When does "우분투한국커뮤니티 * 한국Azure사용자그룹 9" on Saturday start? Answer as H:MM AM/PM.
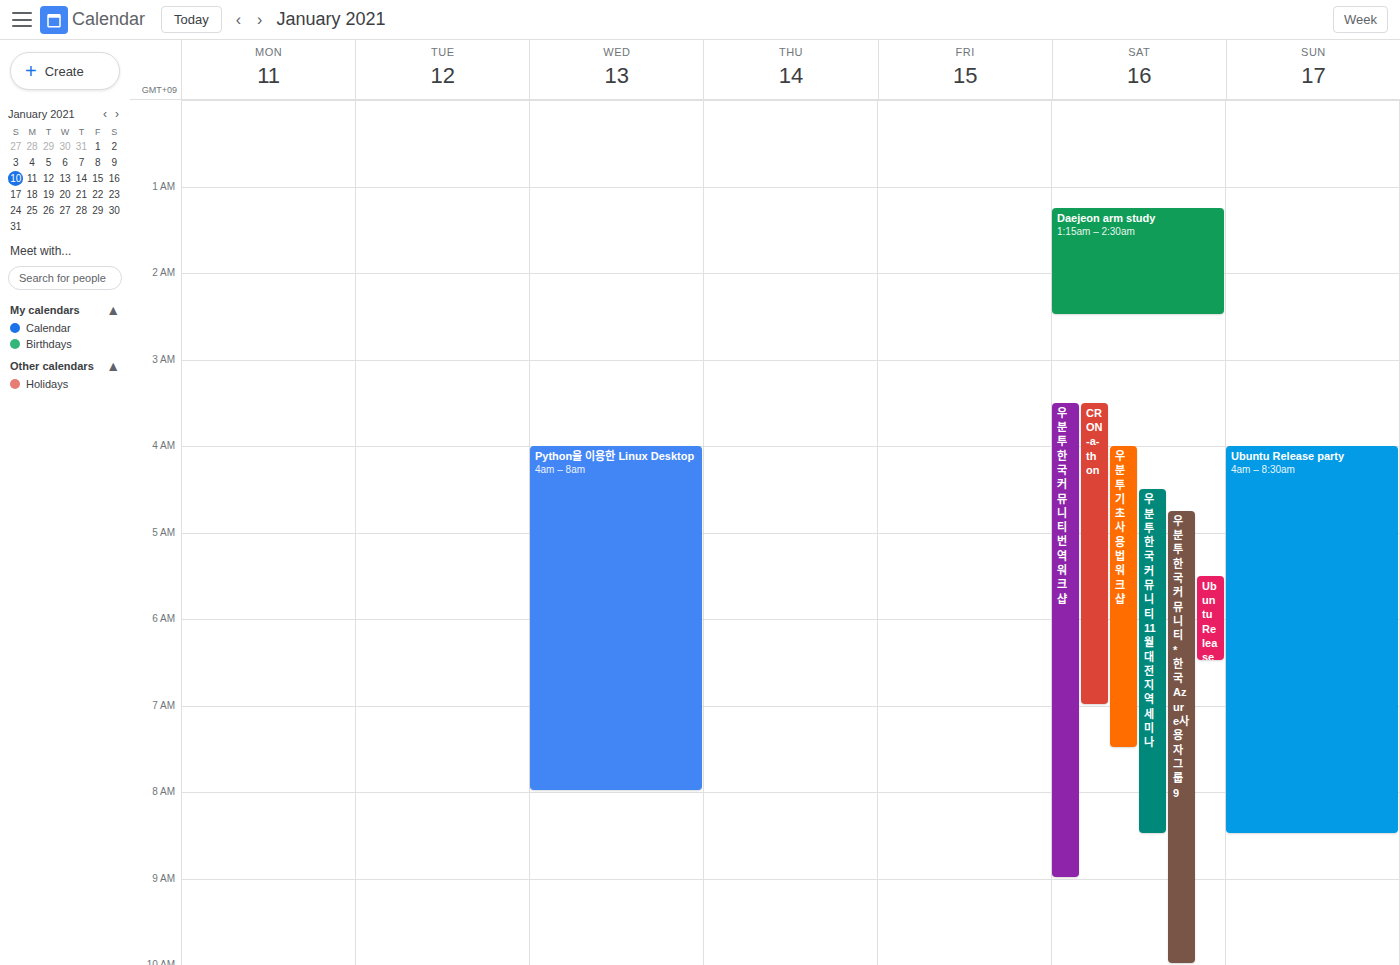
4:45 AM